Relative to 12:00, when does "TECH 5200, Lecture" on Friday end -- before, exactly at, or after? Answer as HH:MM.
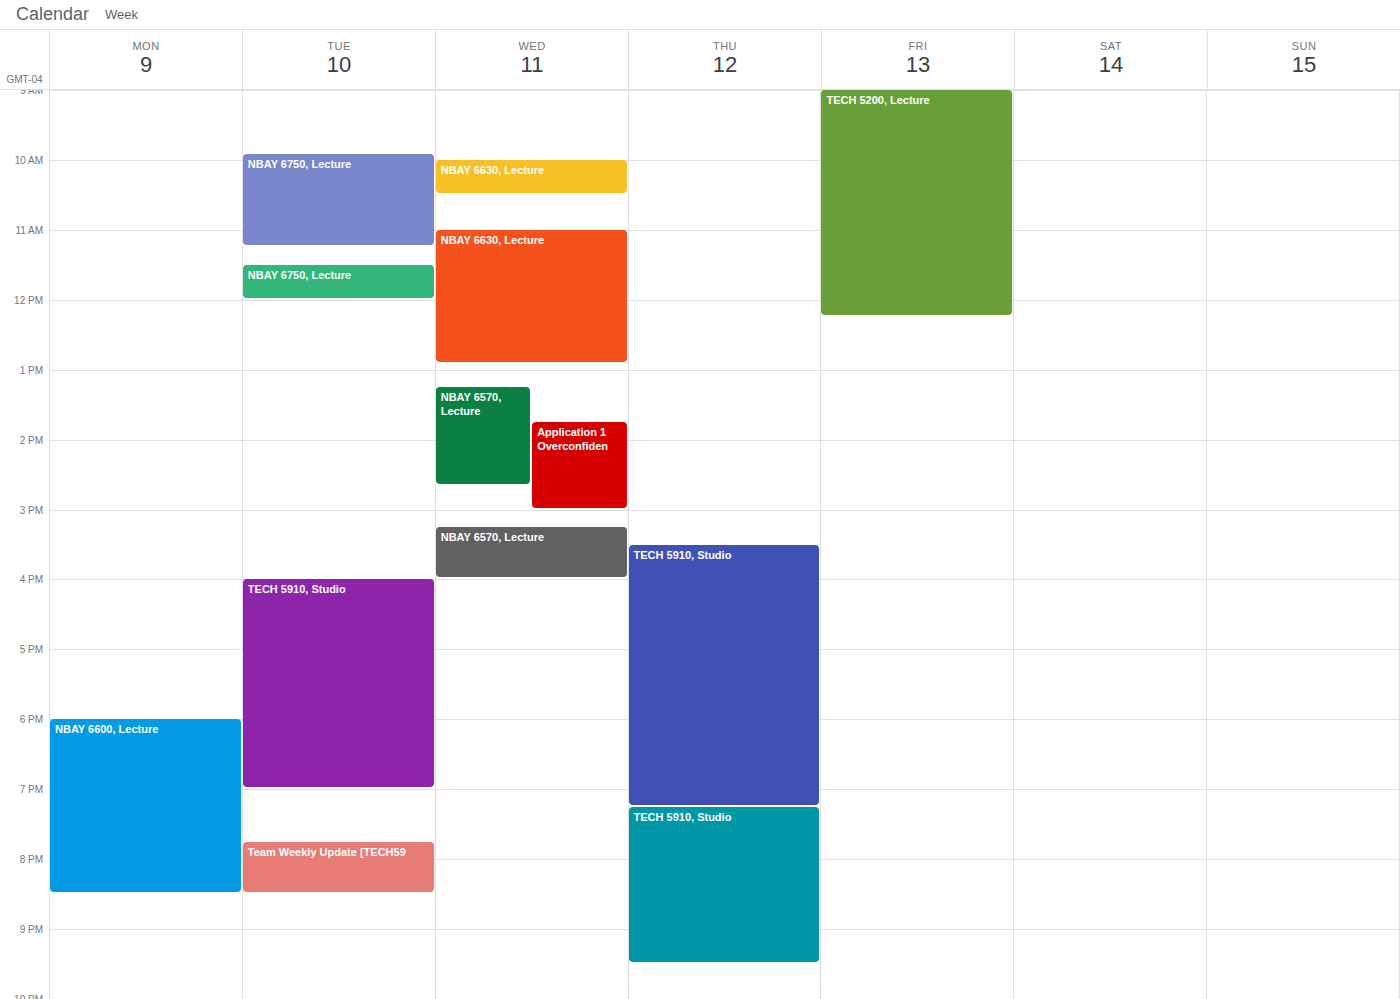
12:15 -- after 12:00, 15 minutes below the 12:00 line.